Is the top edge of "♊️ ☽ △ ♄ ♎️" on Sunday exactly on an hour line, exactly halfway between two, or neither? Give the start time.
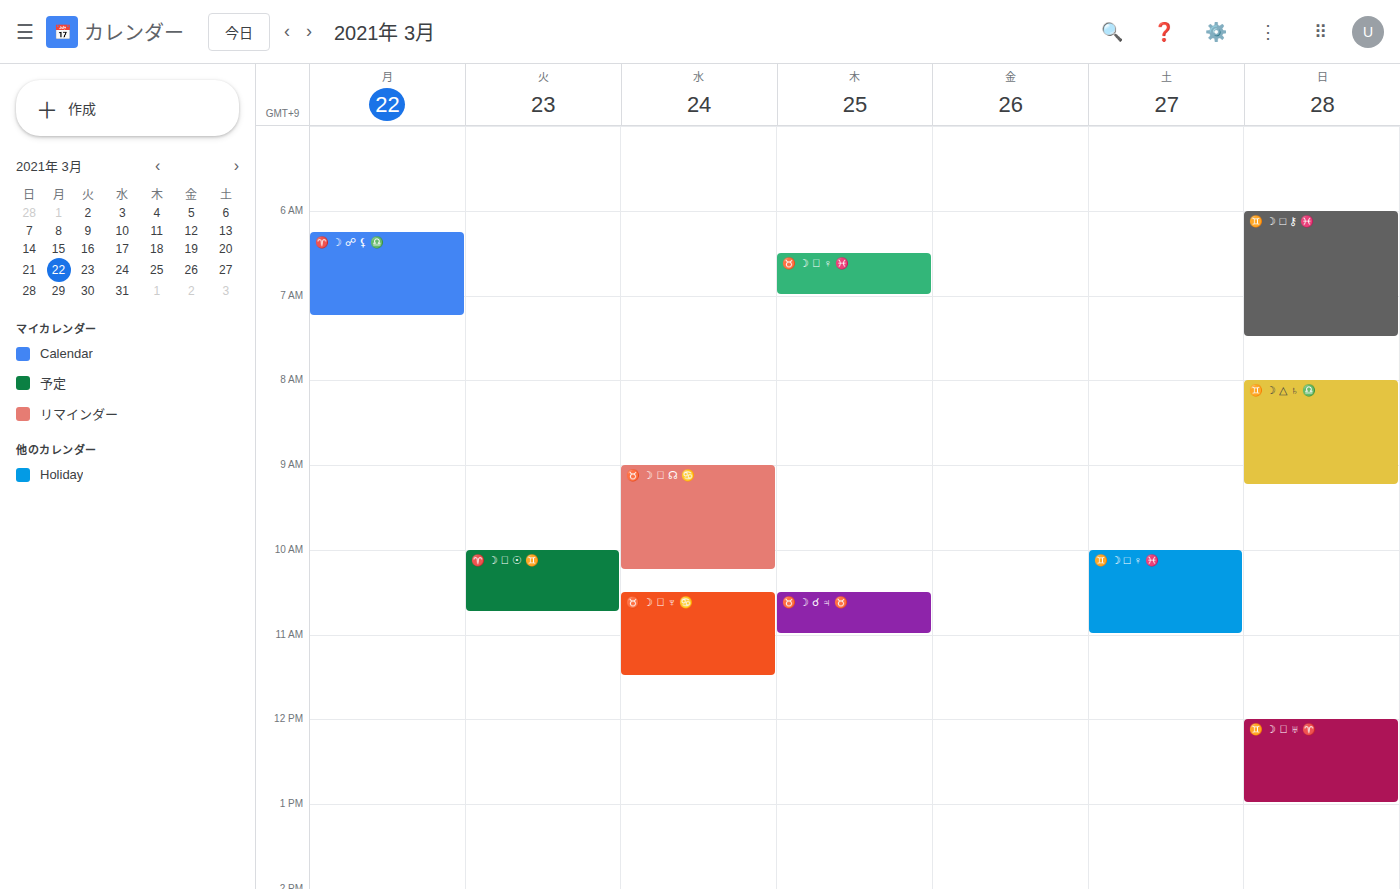
8:00 AM -- exactly on the 8 AM line.